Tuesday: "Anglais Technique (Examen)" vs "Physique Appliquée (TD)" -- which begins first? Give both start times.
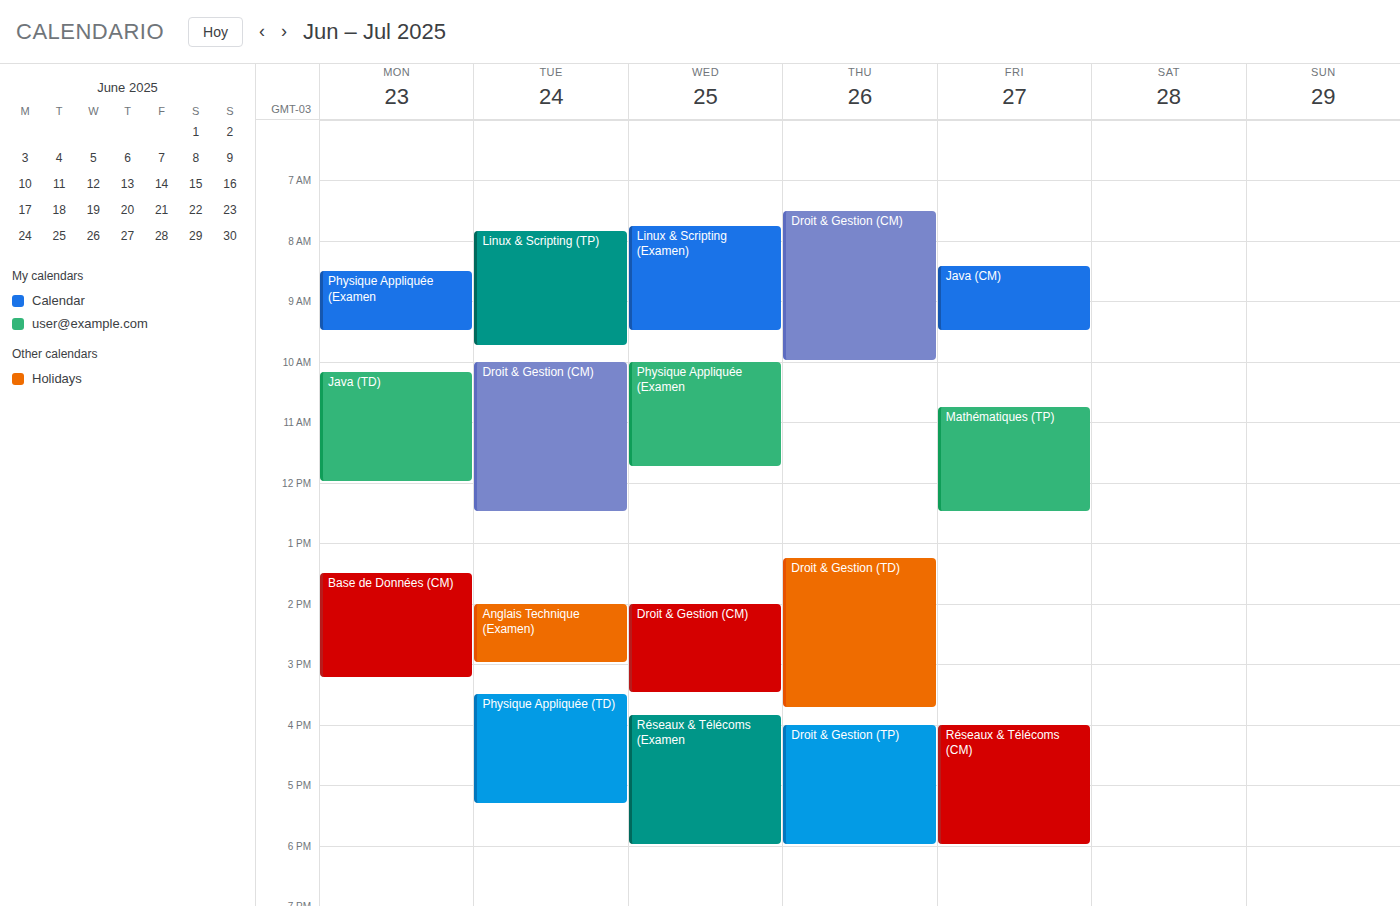
"Anglais Technique (Examen)" 2:00 PM; "Physique Appliquée (TD)" 3:30 PM.